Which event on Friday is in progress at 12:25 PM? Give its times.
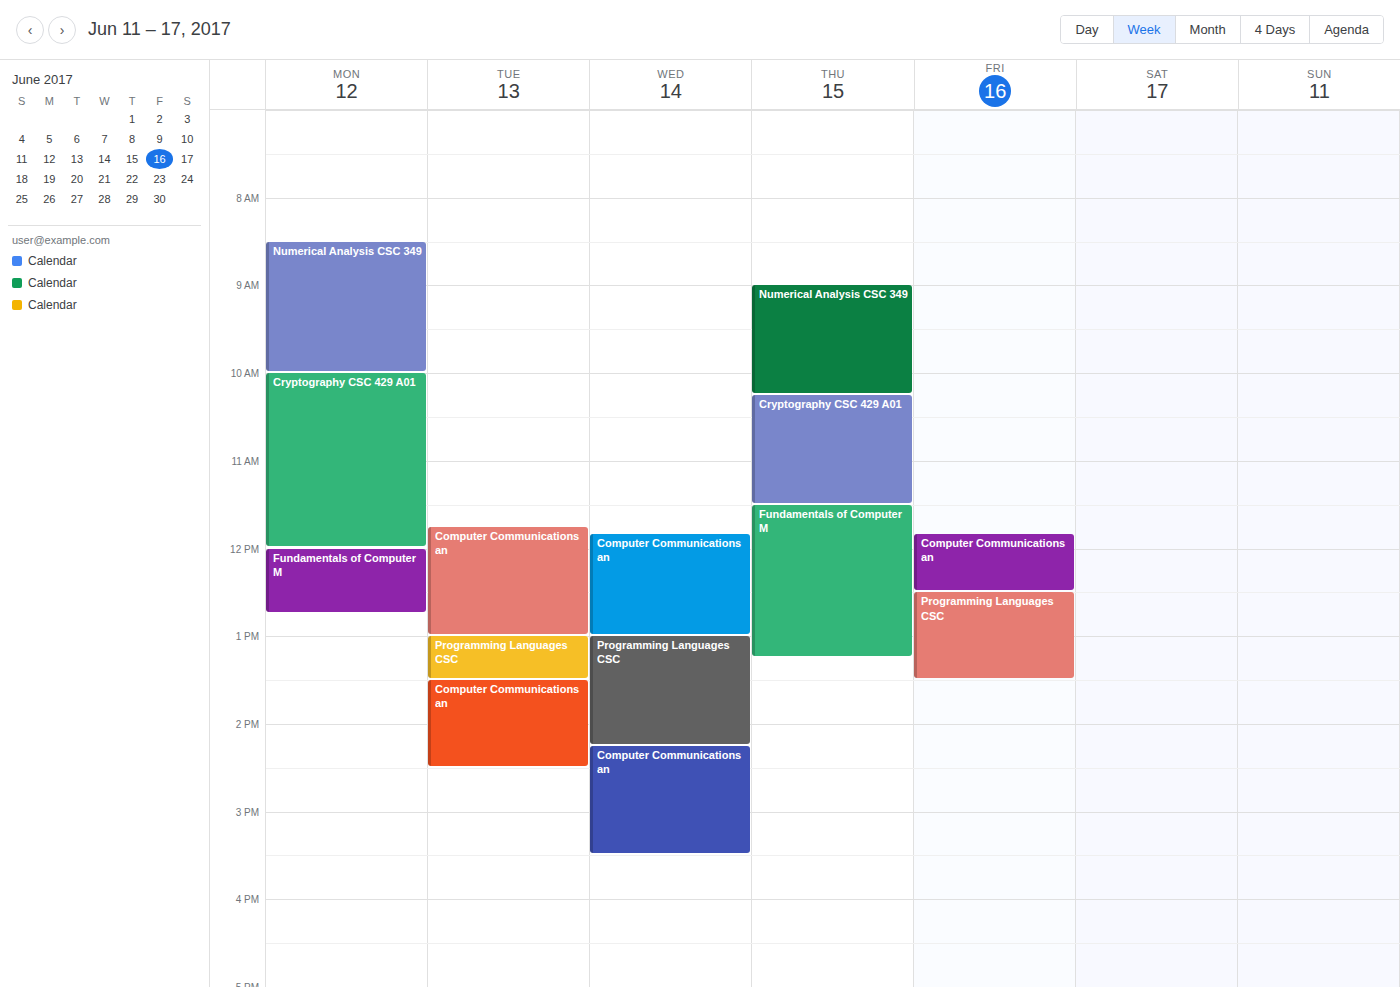
"Computer Communications an", 11:50 AM to 12:30 PM